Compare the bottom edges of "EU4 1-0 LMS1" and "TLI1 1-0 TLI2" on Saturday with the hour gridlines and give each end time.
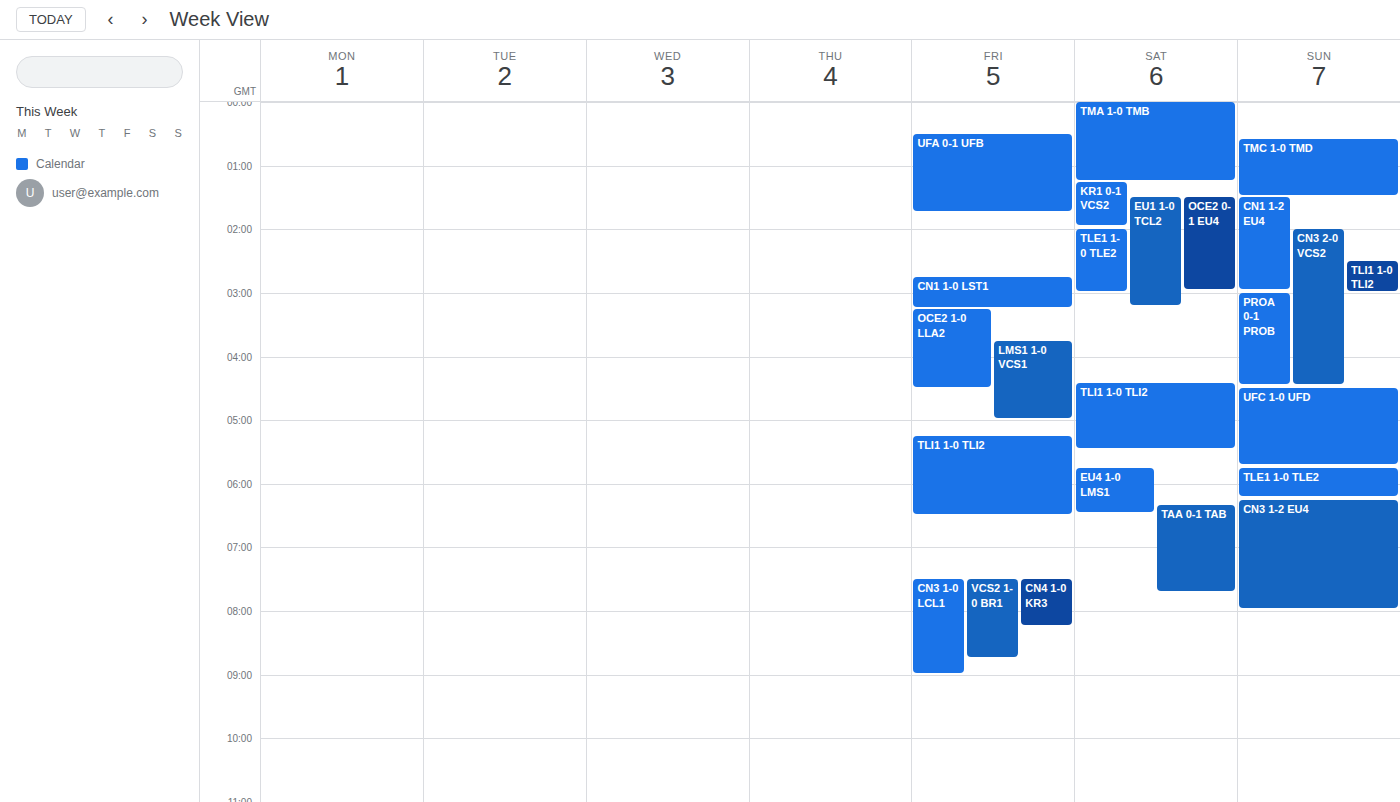
"EU4 1-0 LMS1": 6:30 AM, halfway between the 6 AM and 7 AM lines. "TLI1 1-0 TLI2": 5:30 AM, halfway between the 5 AM and 6 AM lines.